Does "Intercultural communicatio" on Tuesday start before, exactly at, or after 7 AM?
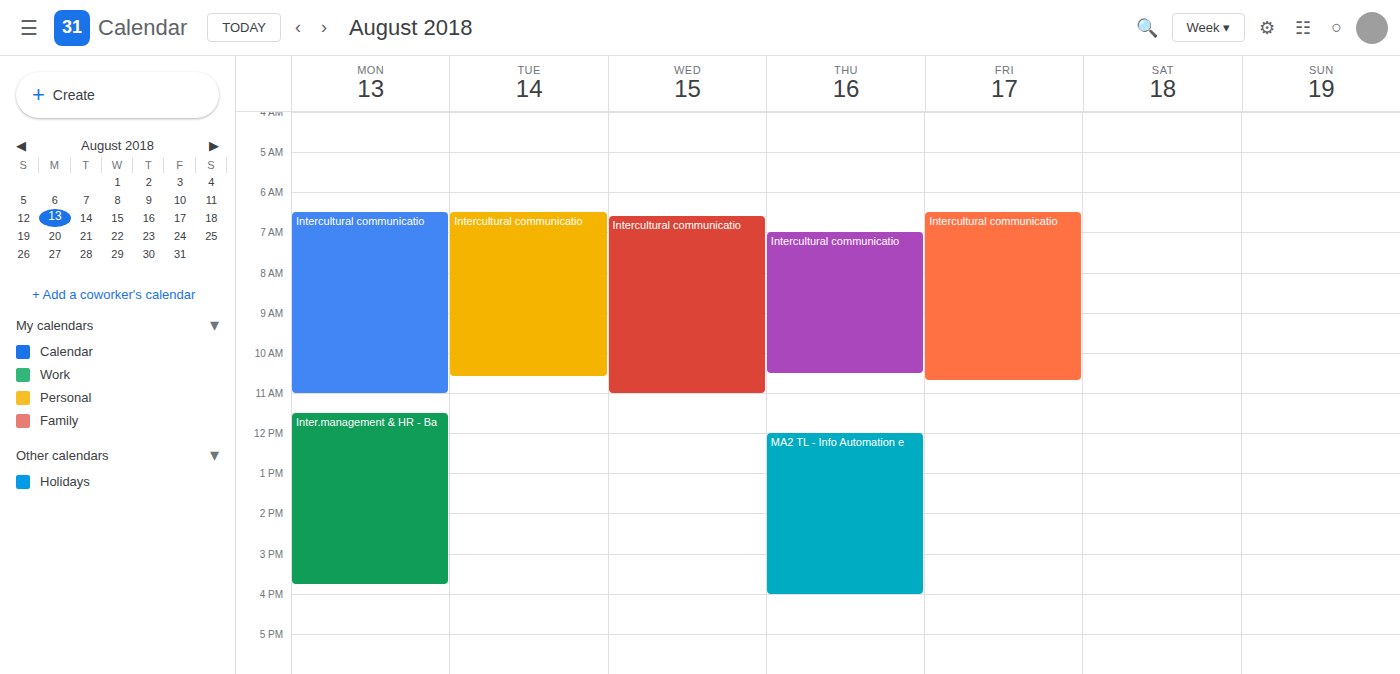
6:30 AM -- before 7 AM, 30 minutes above the 7 AM line.